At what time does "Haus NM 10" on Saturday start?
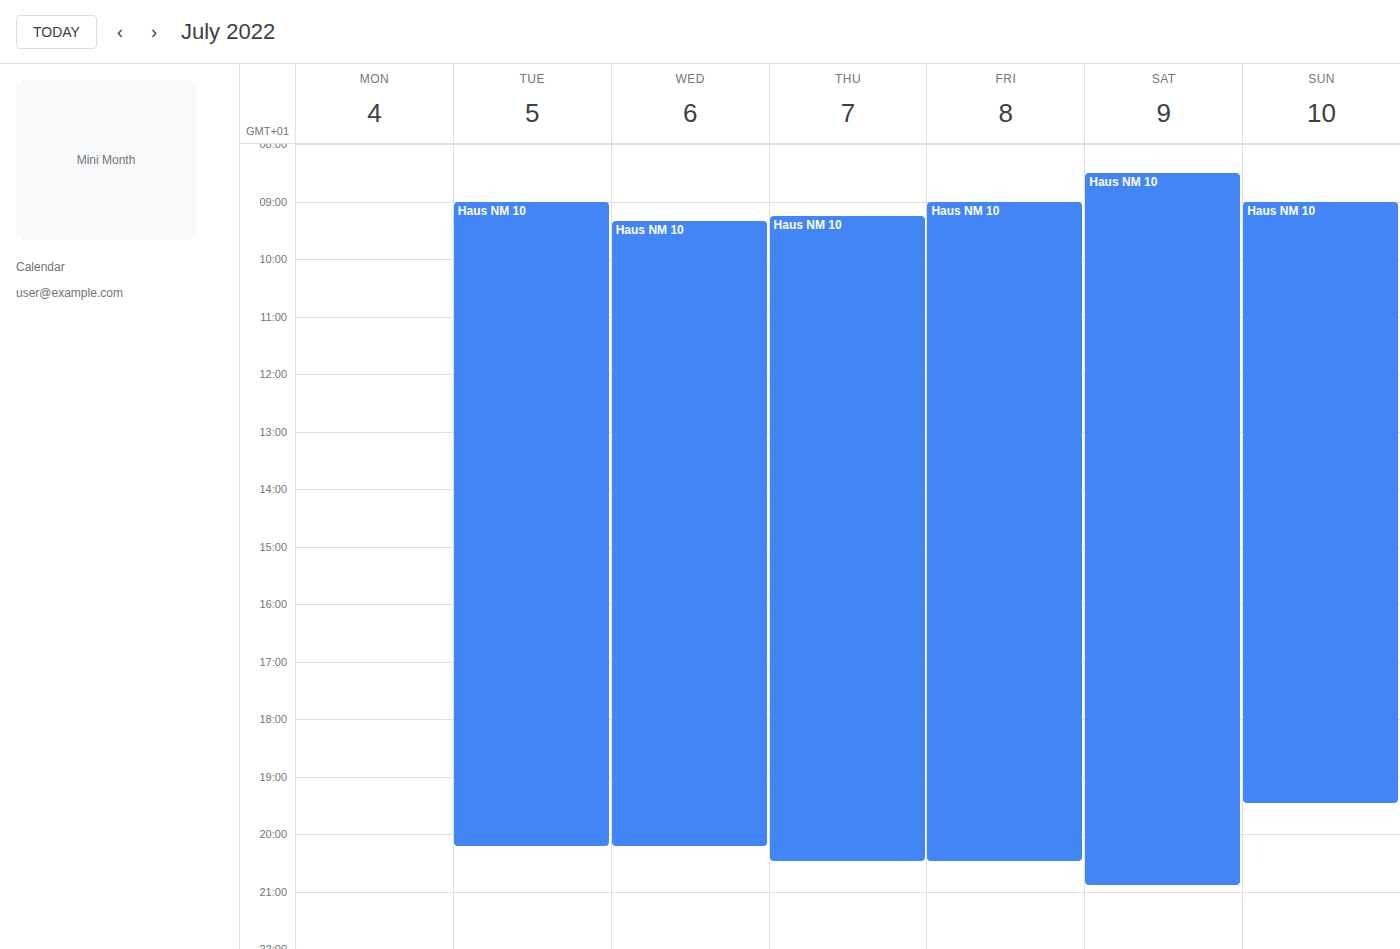
08:30